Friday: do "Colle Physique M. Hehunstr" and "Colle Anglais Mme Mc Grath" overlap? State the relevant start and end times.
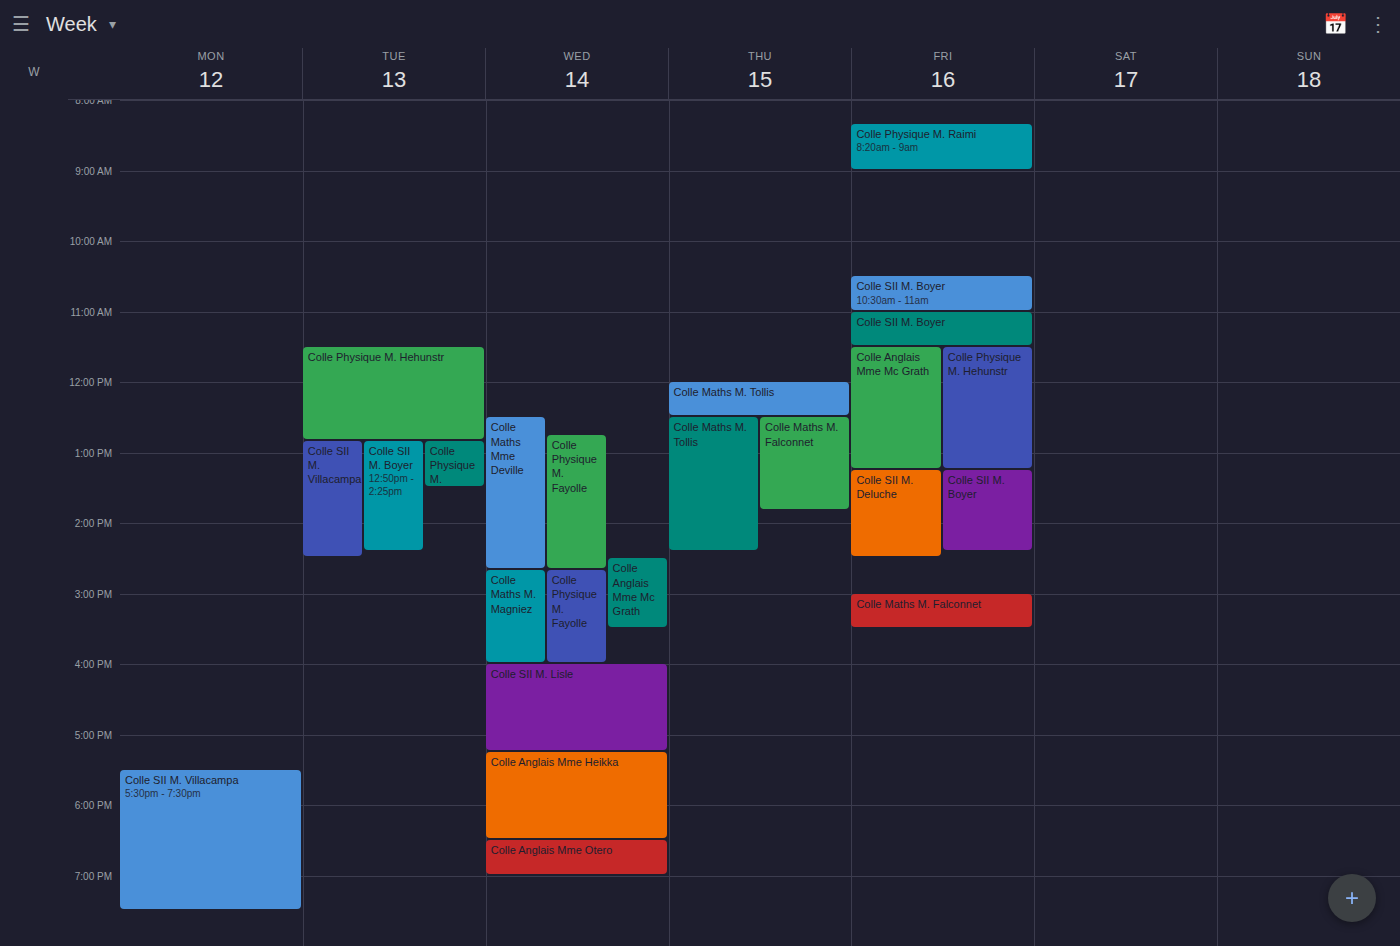
"Colle Anglais Mme Mc Grath" runs 11:30 AM to 1:15 PM, inside "Colle Physique M. Hehunstr" -- they overlap.